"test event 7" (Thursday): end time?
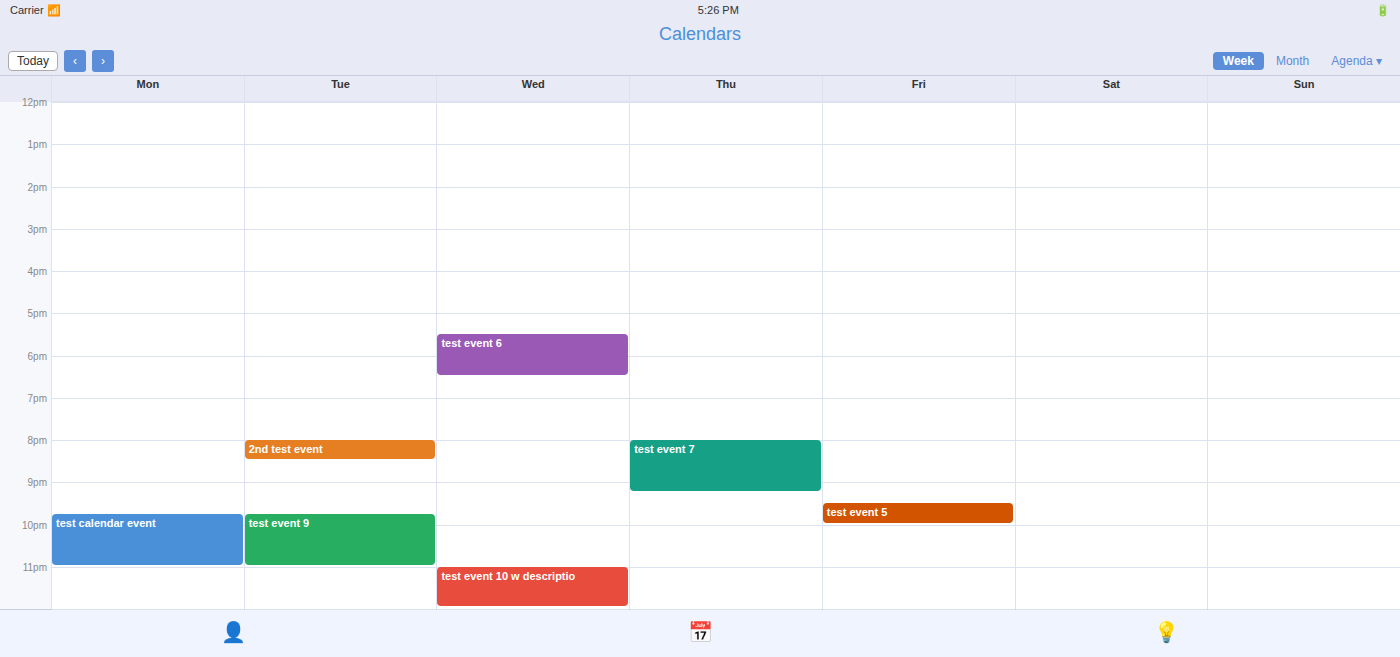
9:15 PM